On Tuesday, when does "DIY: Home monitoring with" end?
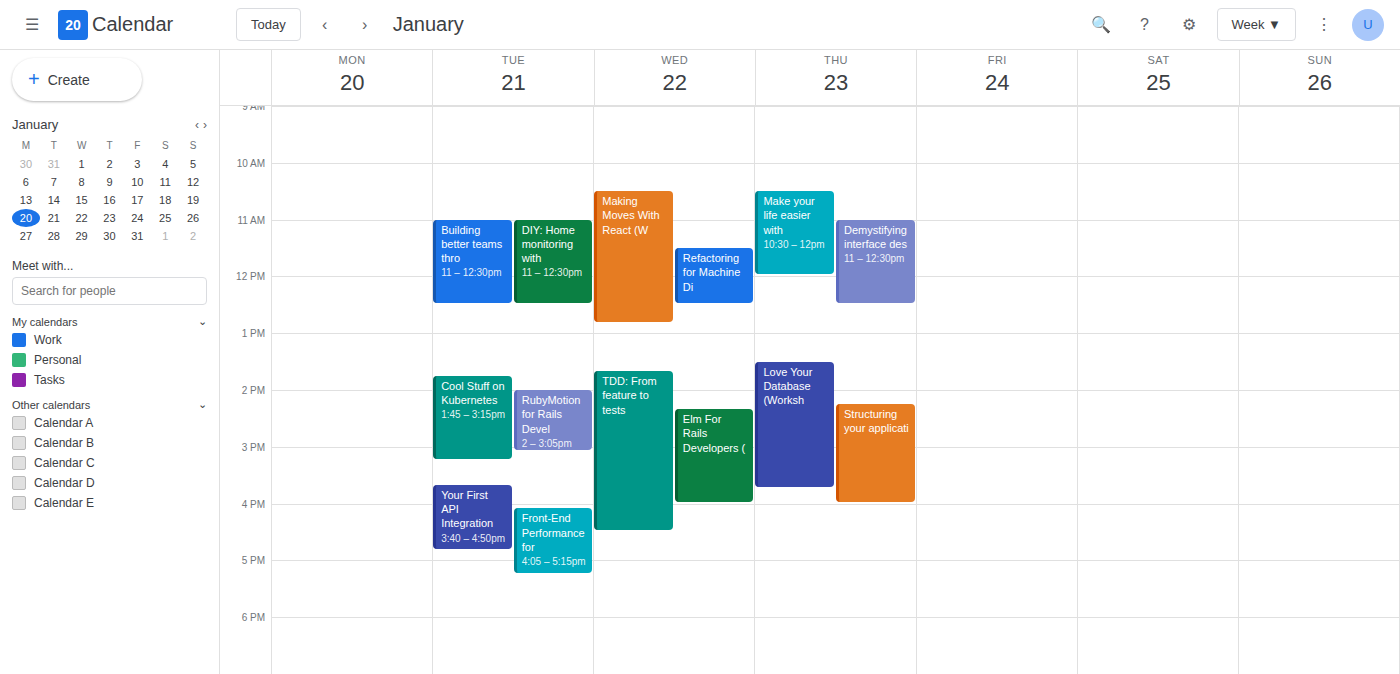
12:30 PM